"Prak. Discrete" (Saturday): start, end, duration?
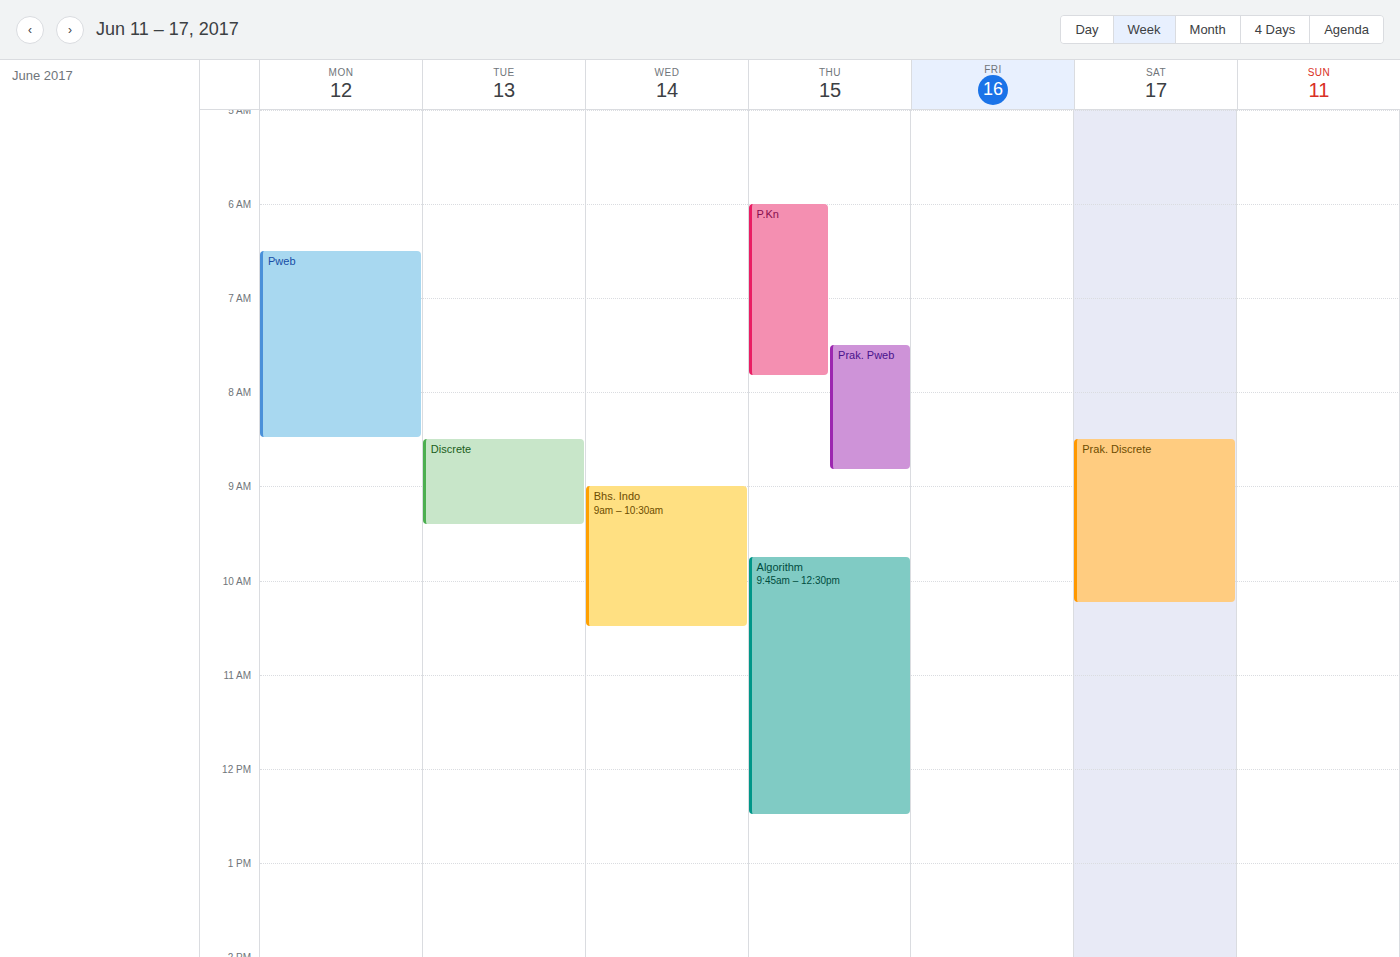
8:30 AM to 10:15 AM, 1 hour 45 minutes